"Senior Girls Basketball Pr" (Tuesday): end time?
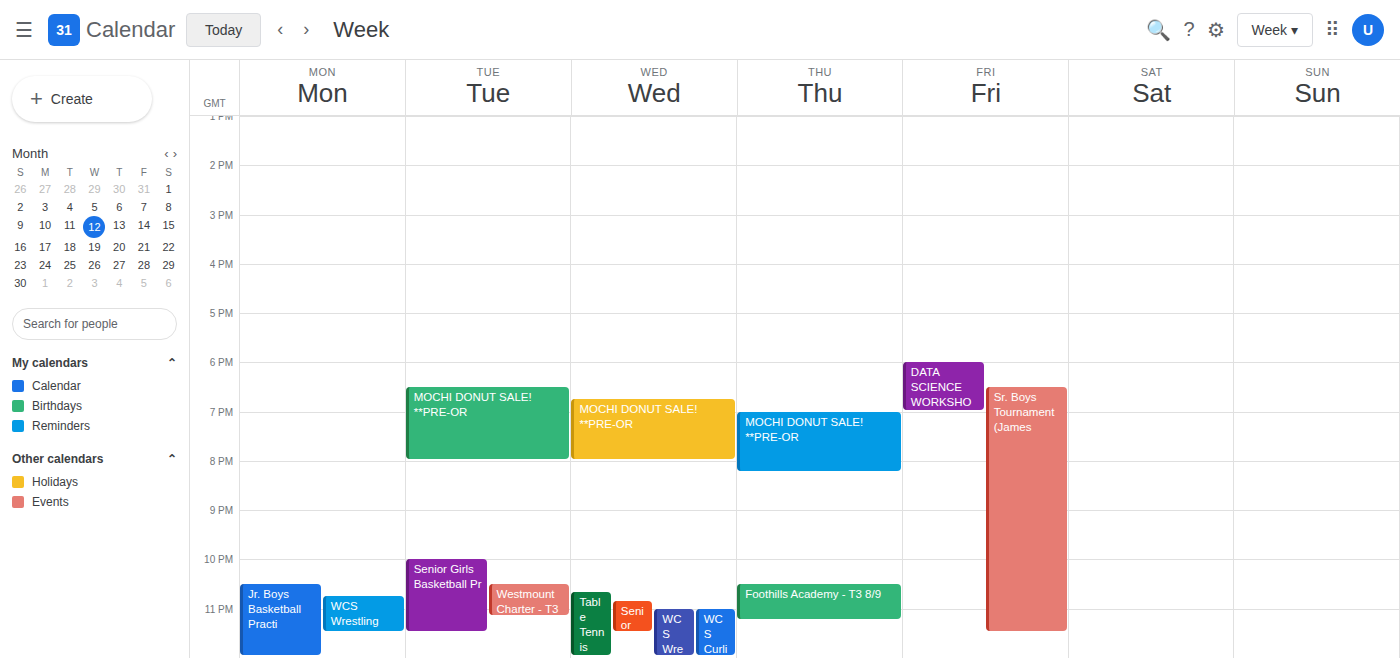
11:30 PM